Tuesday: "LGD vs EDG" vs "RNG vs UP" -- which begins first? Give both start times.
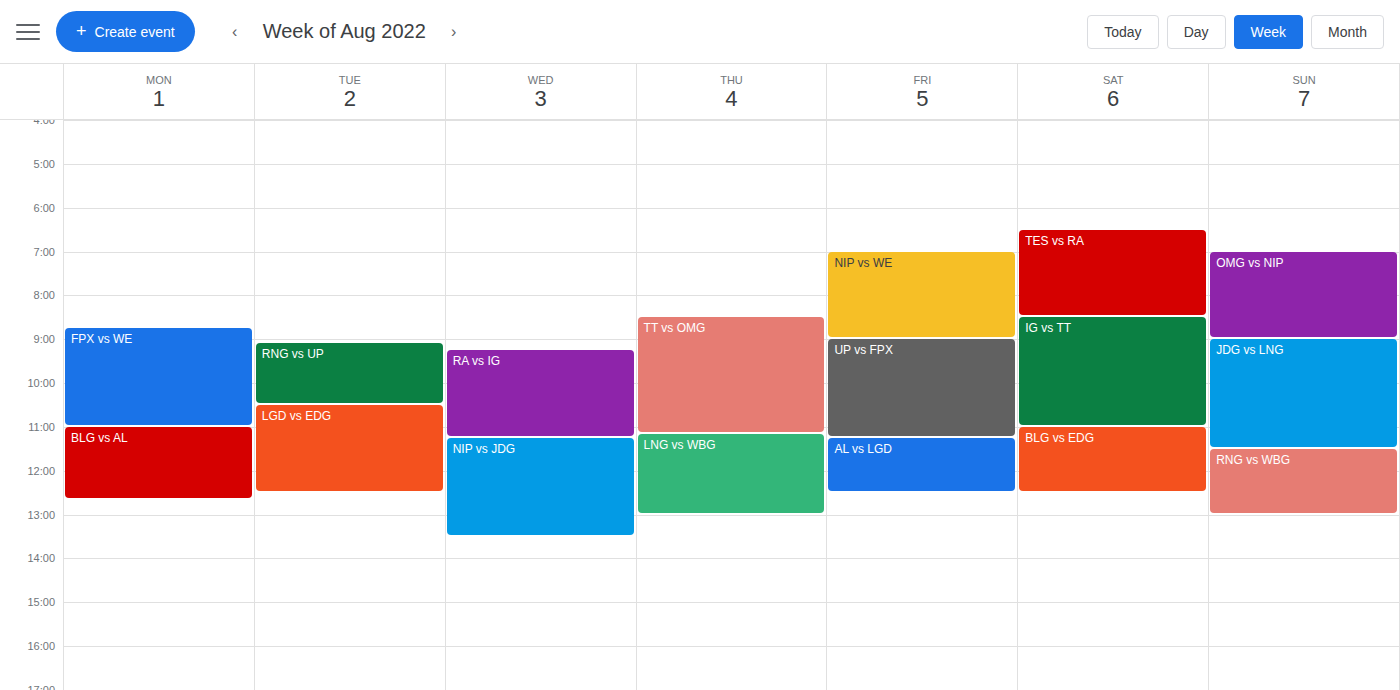
"RNG vs UP" 9:05 AM; "LGD vs EDG" 10:30 AM.